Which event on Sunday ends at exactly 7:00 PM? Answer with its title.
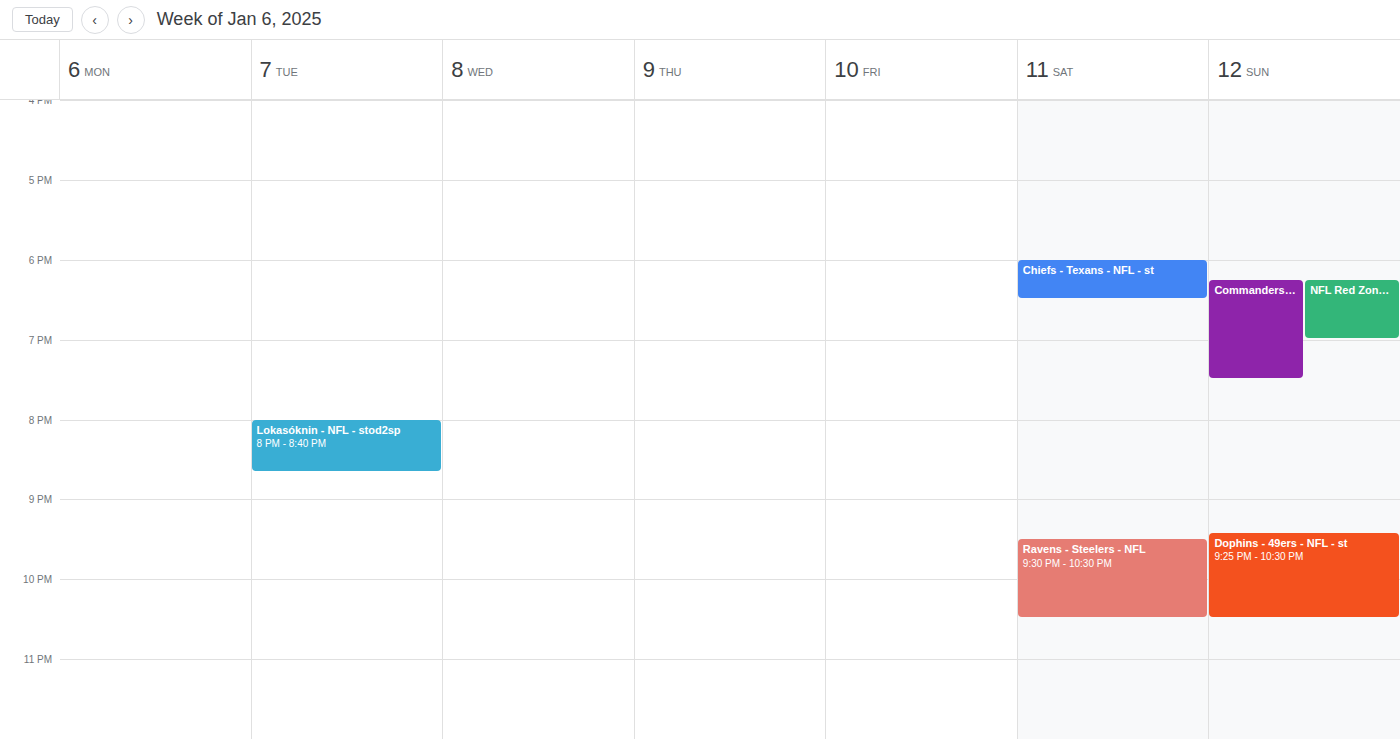
"NFL Red Zone - NFL - stod2"